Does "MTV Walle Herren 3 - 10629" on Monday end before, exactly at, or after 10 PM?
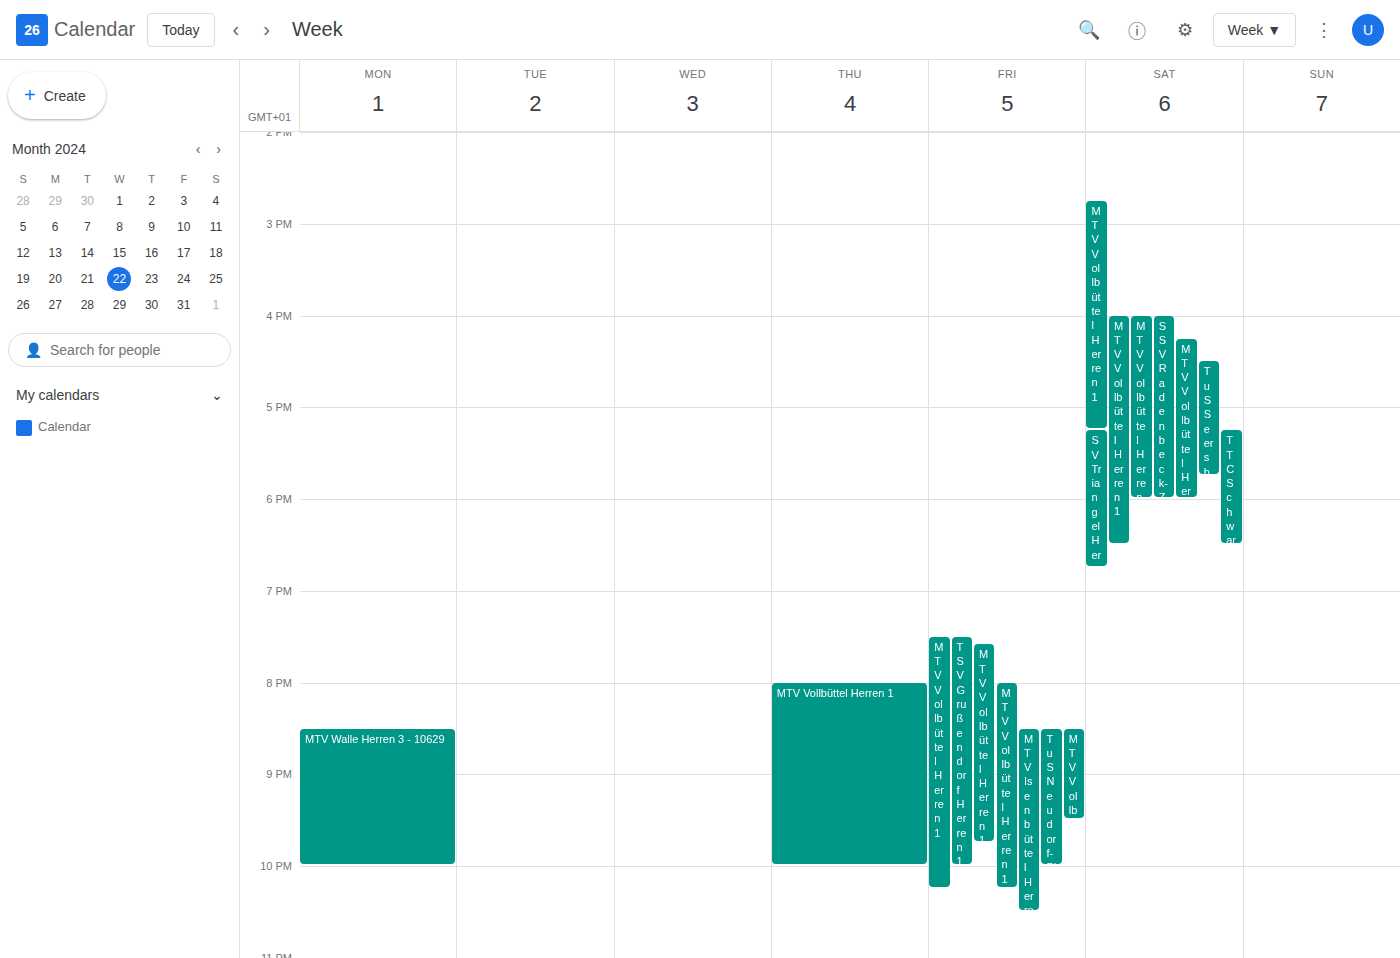
10:00 PM -- exactly at 10 PM, on the 10 PM line.